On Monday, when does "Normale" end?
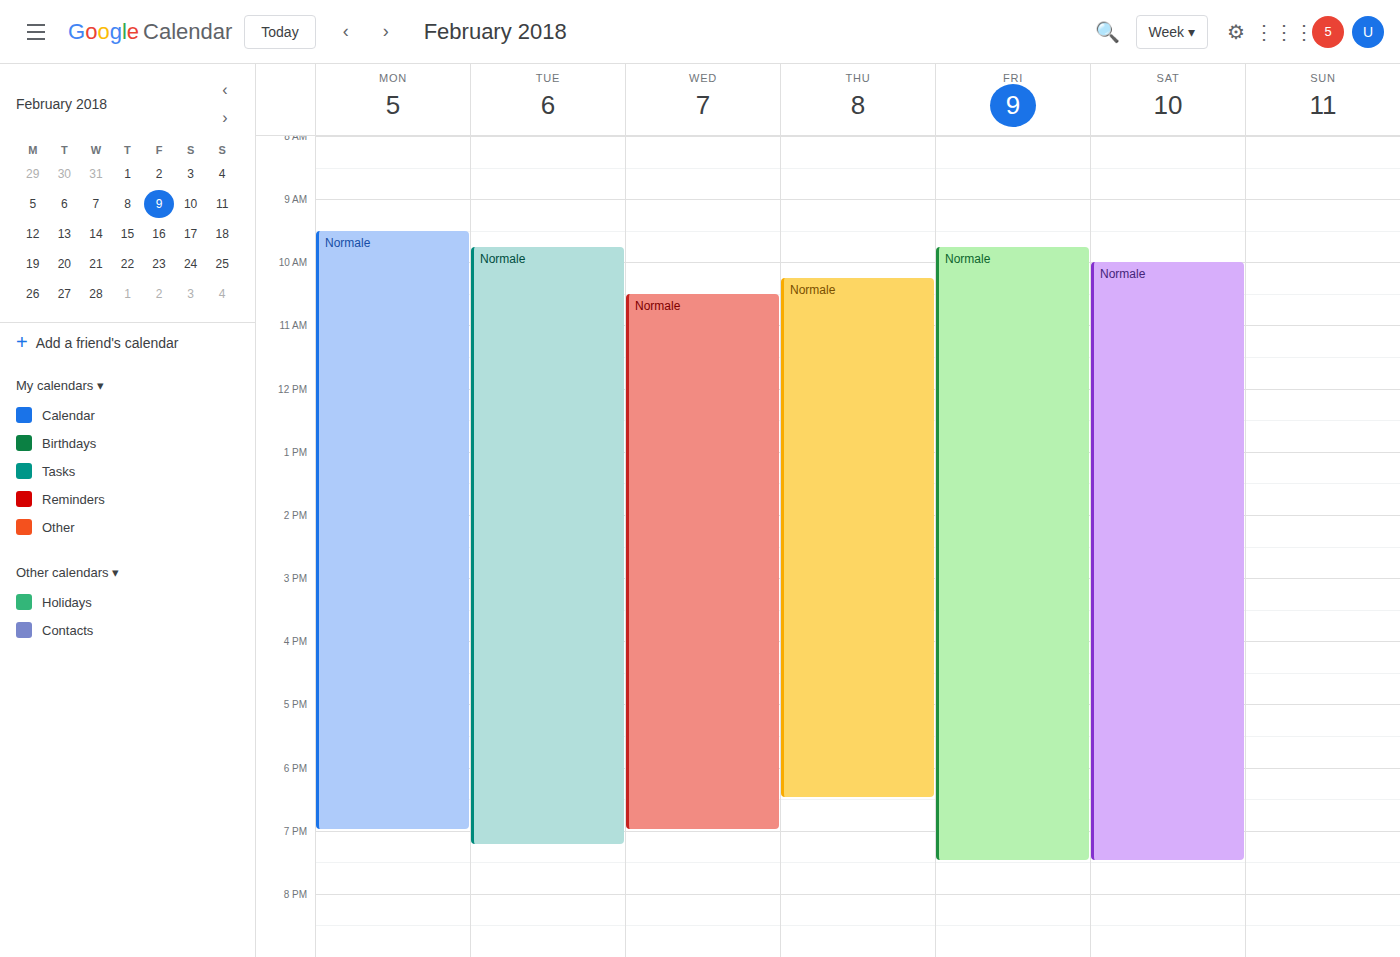
7:00 PM